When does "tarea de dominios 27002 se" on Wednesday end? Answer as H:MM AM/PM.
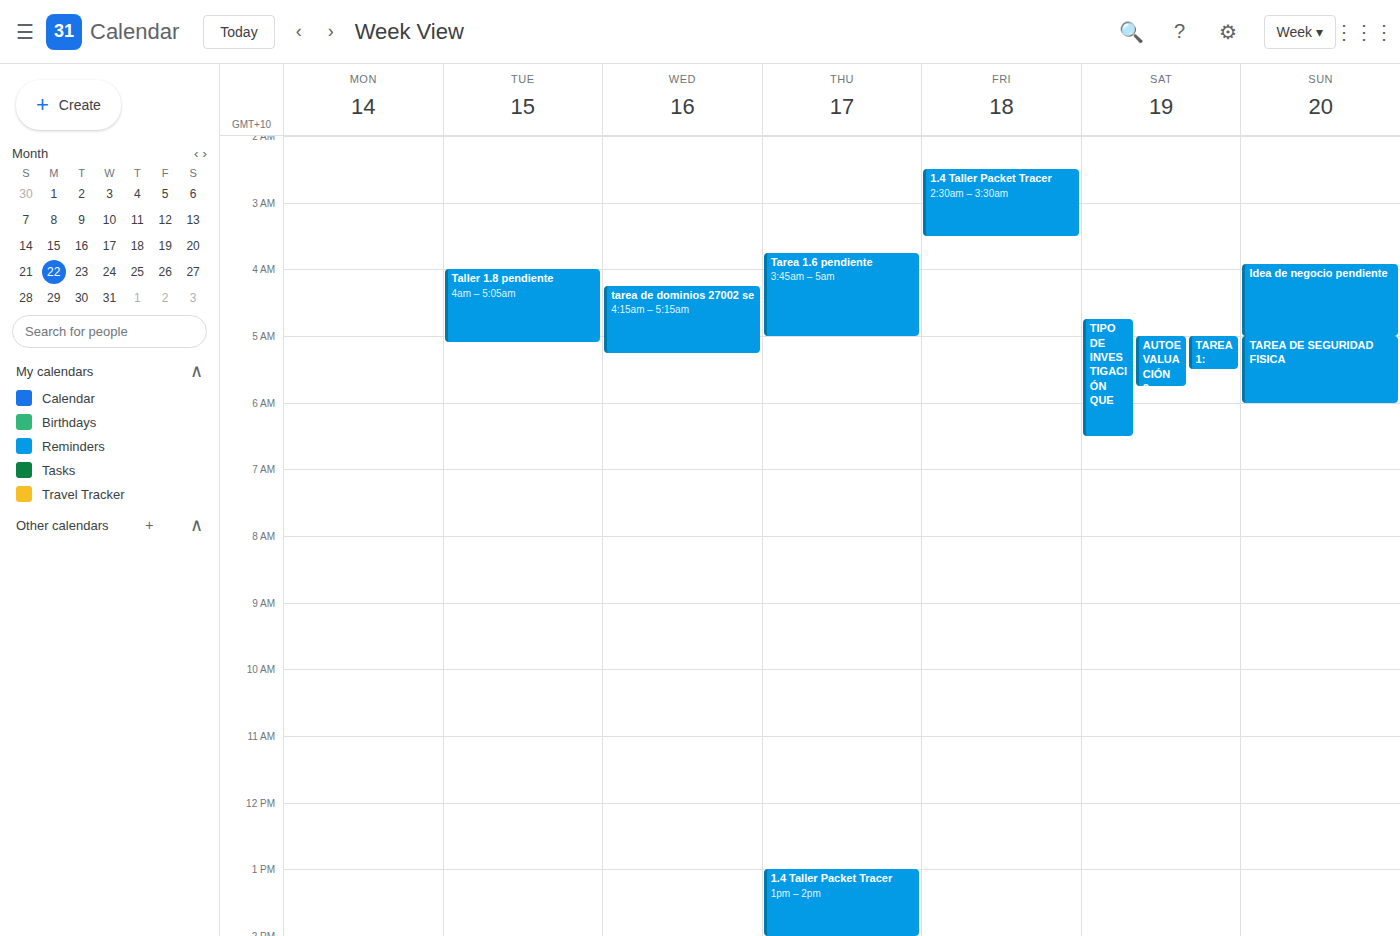
5:15 AM